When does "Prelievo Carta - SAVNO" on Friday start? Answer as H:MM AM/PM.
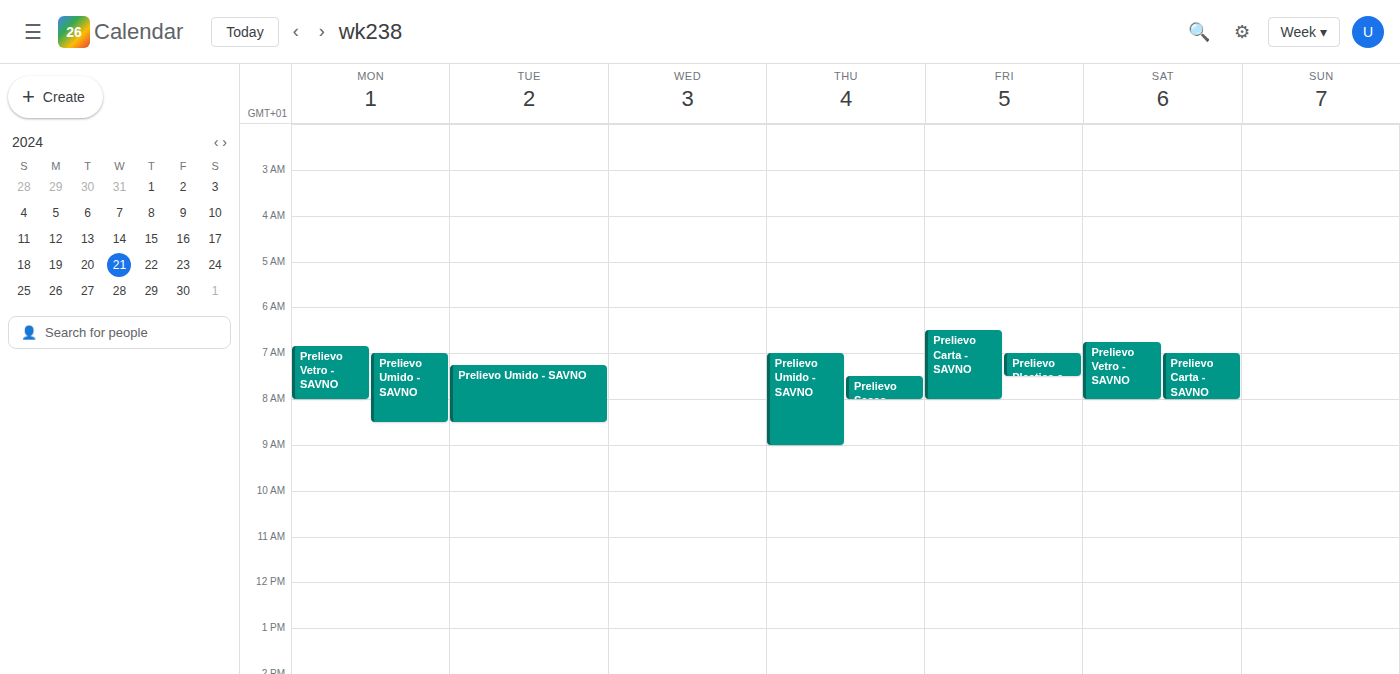
6:30 AM